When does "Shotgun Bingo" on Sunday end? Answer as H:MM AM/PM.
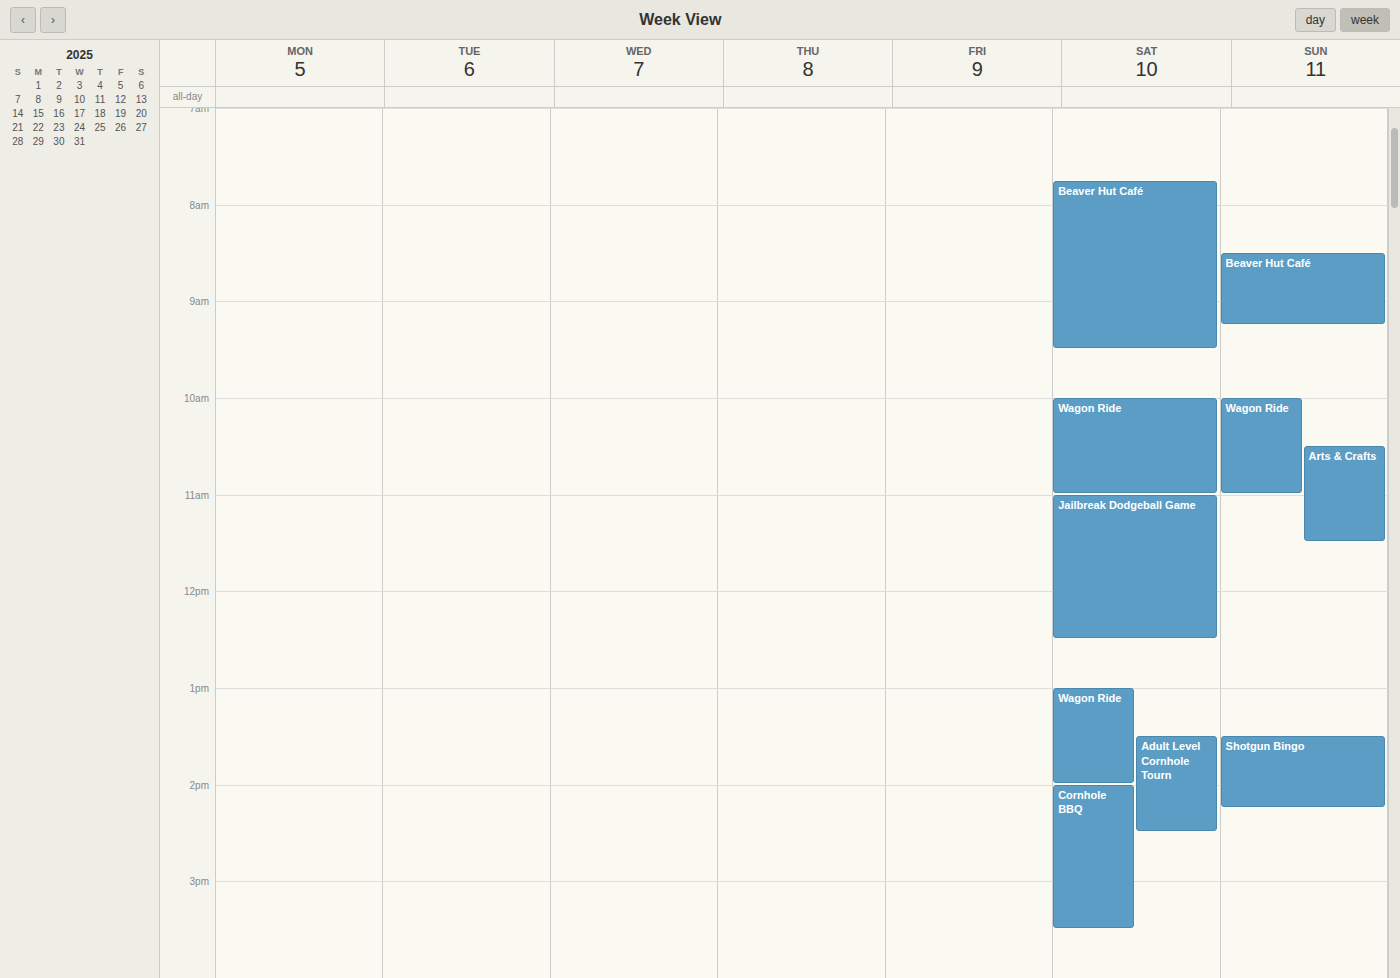
2:15 PM